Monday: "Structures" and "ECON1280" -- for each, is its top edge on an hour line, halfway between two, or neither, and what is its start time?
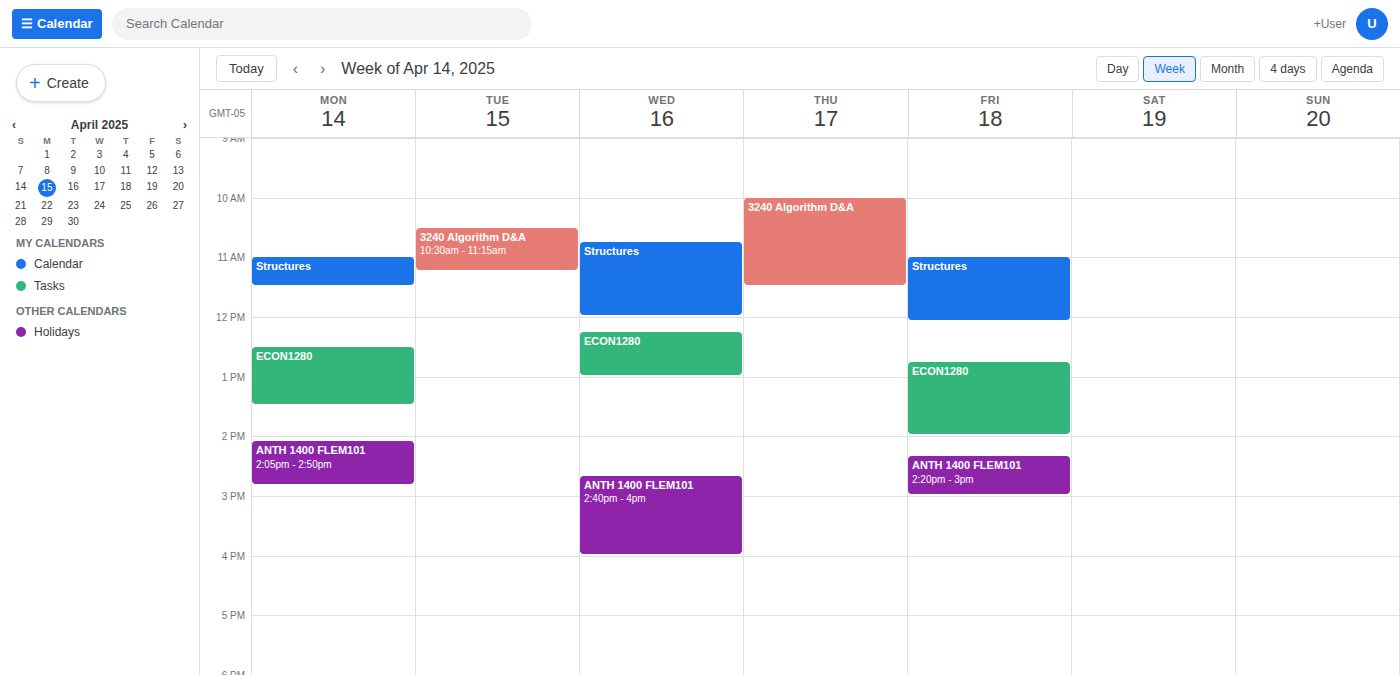
"Structures": 11:00 AM, exactly on the 11 AM line. "ECON1280": 12:30 PM, halfway between the 12 PM and 1 PM lines.